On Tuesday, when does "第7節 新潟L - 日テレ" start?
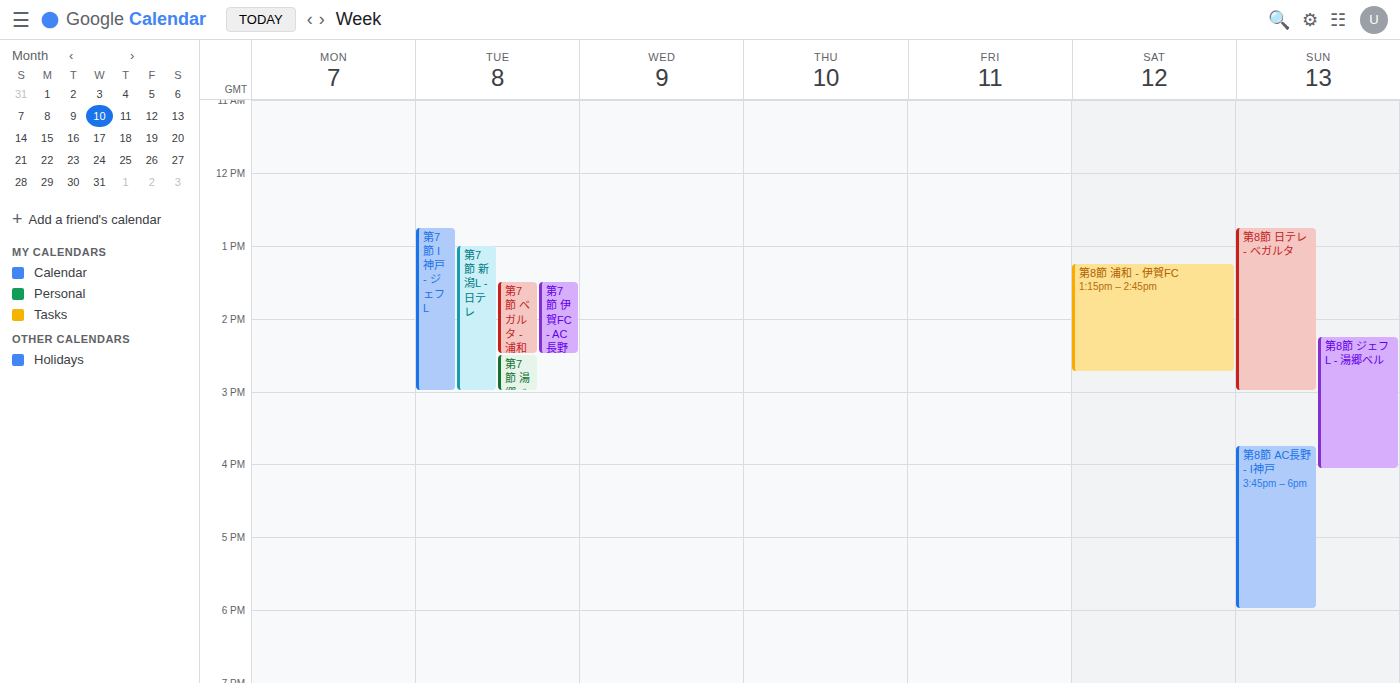
13:00